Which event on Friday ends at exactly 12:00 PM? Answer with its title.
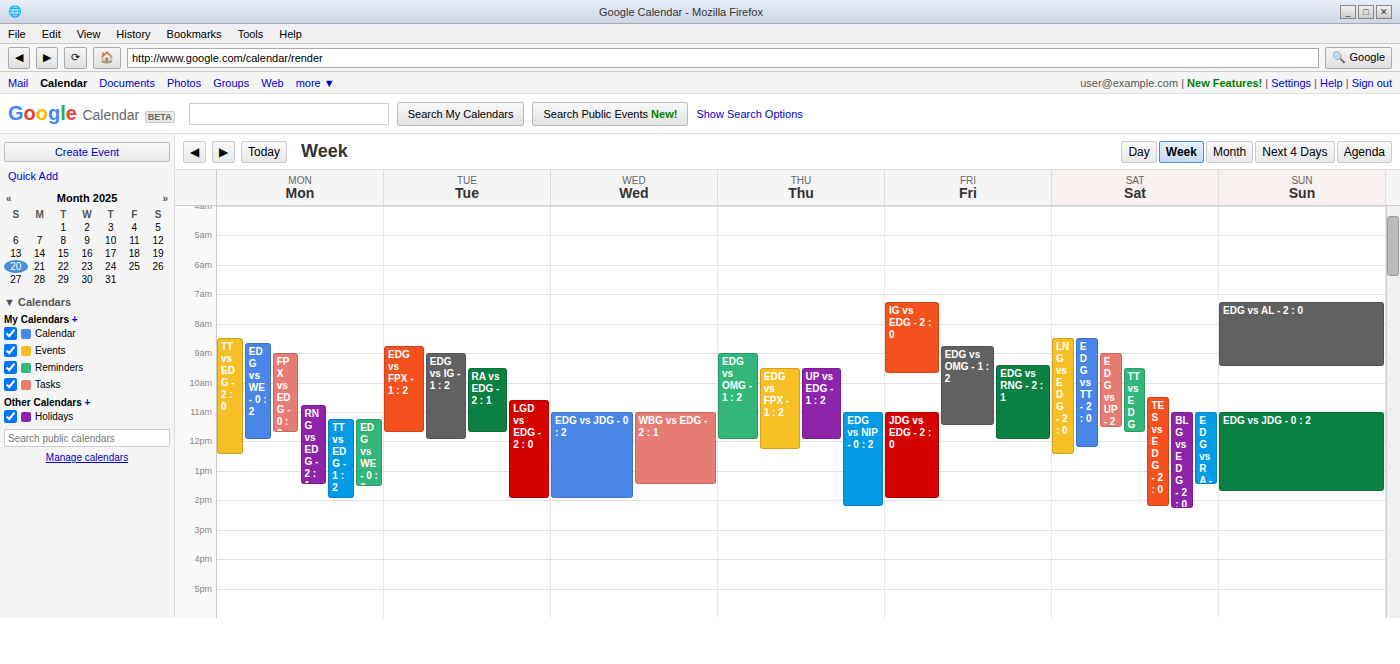
"EDG vs RNG - 2 : 1"